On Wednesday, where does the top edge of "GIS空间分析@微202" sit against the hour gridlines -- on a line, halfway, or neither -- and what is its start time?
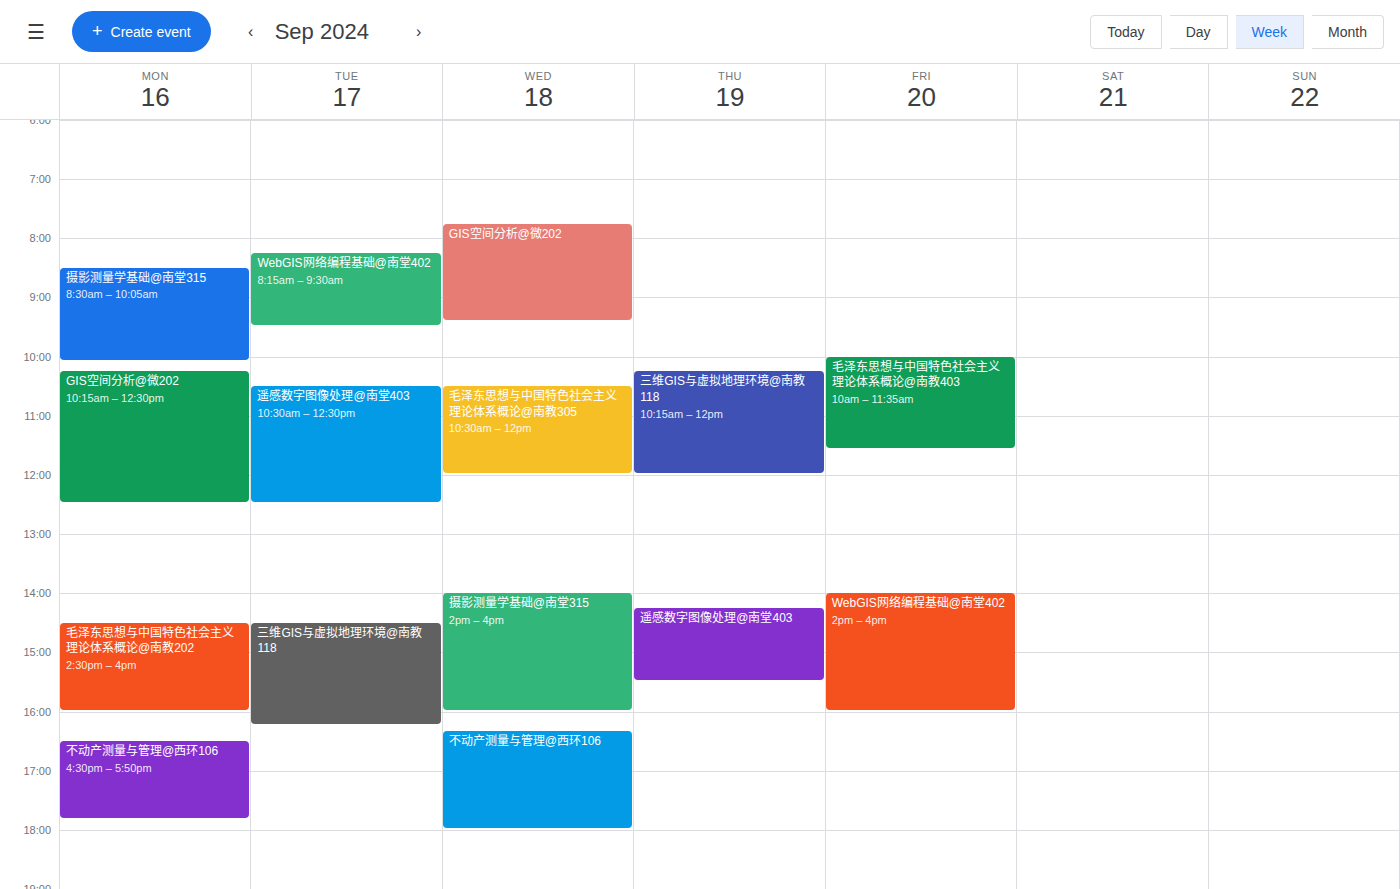
7:45 AM -- neither: three quarters of the way from the 7 AM line to the 8 AM line.